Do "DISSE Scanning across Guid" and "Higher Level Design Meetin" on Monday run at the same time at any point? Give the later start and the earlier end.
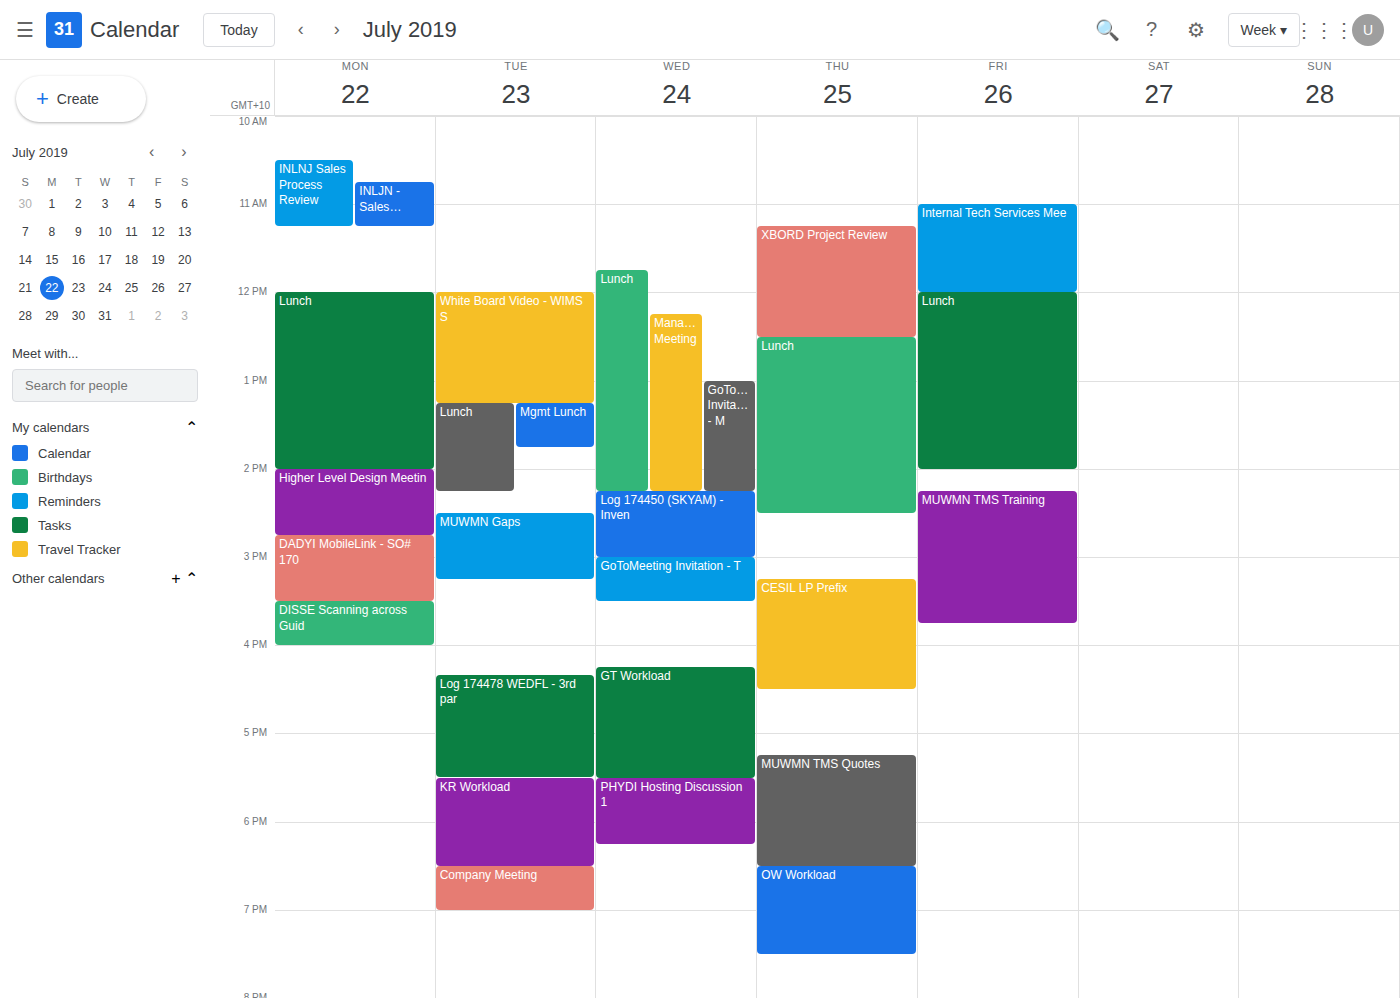
"Higher Level Design Meetin" ends at 14:45 and "DISSE Scanning across Guid" starts at 15:30 -- no overlap.